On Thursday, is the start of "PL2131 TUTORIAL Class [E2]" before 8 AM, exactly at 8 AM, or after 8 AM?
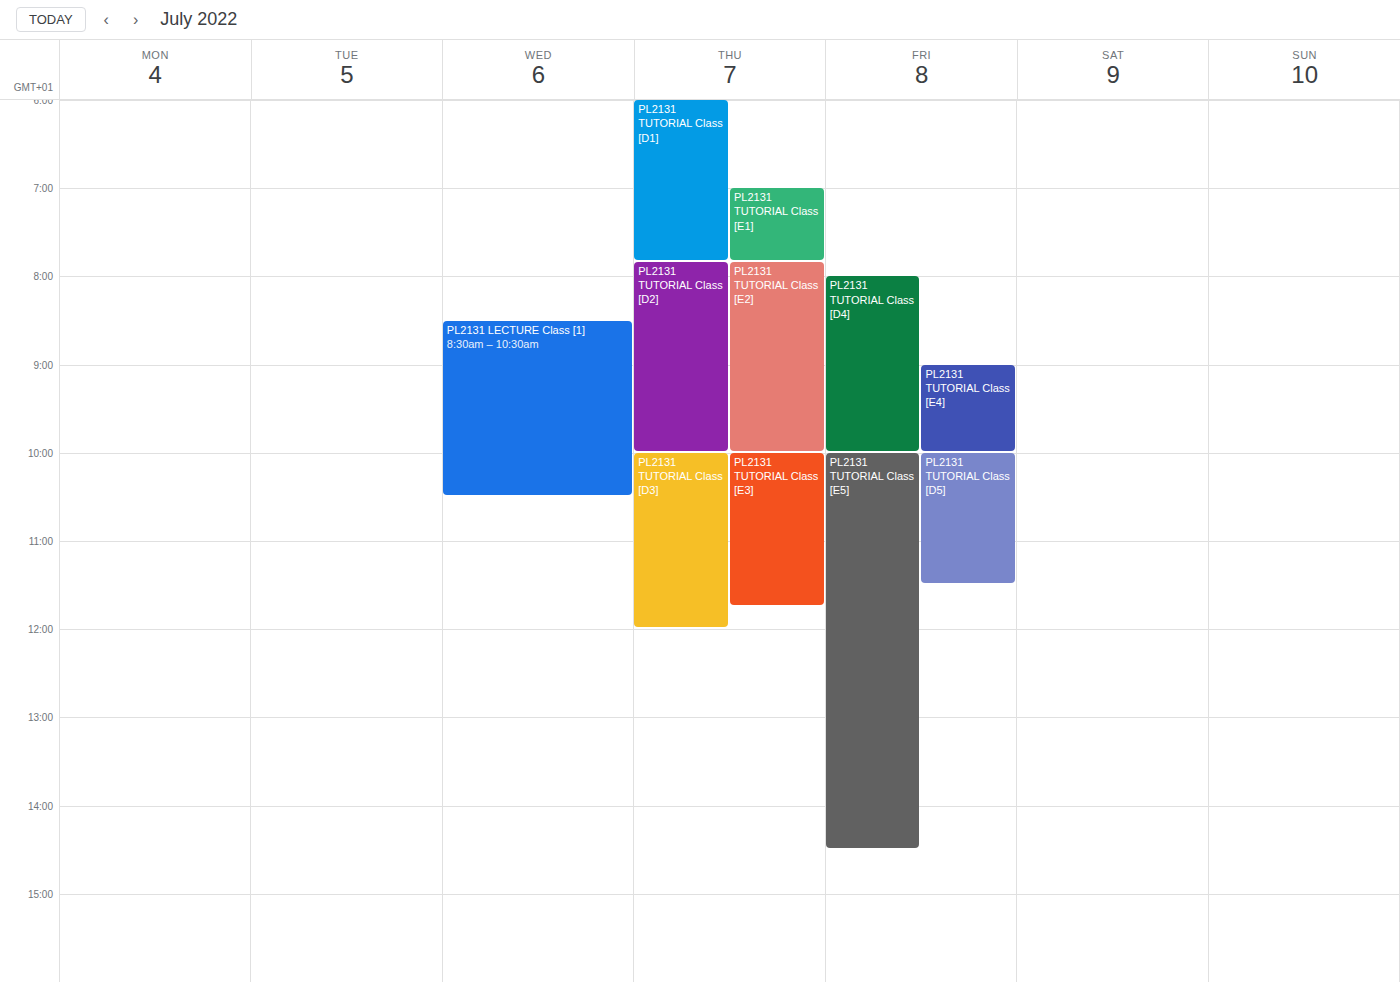
7:50 AM -- before 8 AM, 10 minutes above the 8 AM line.